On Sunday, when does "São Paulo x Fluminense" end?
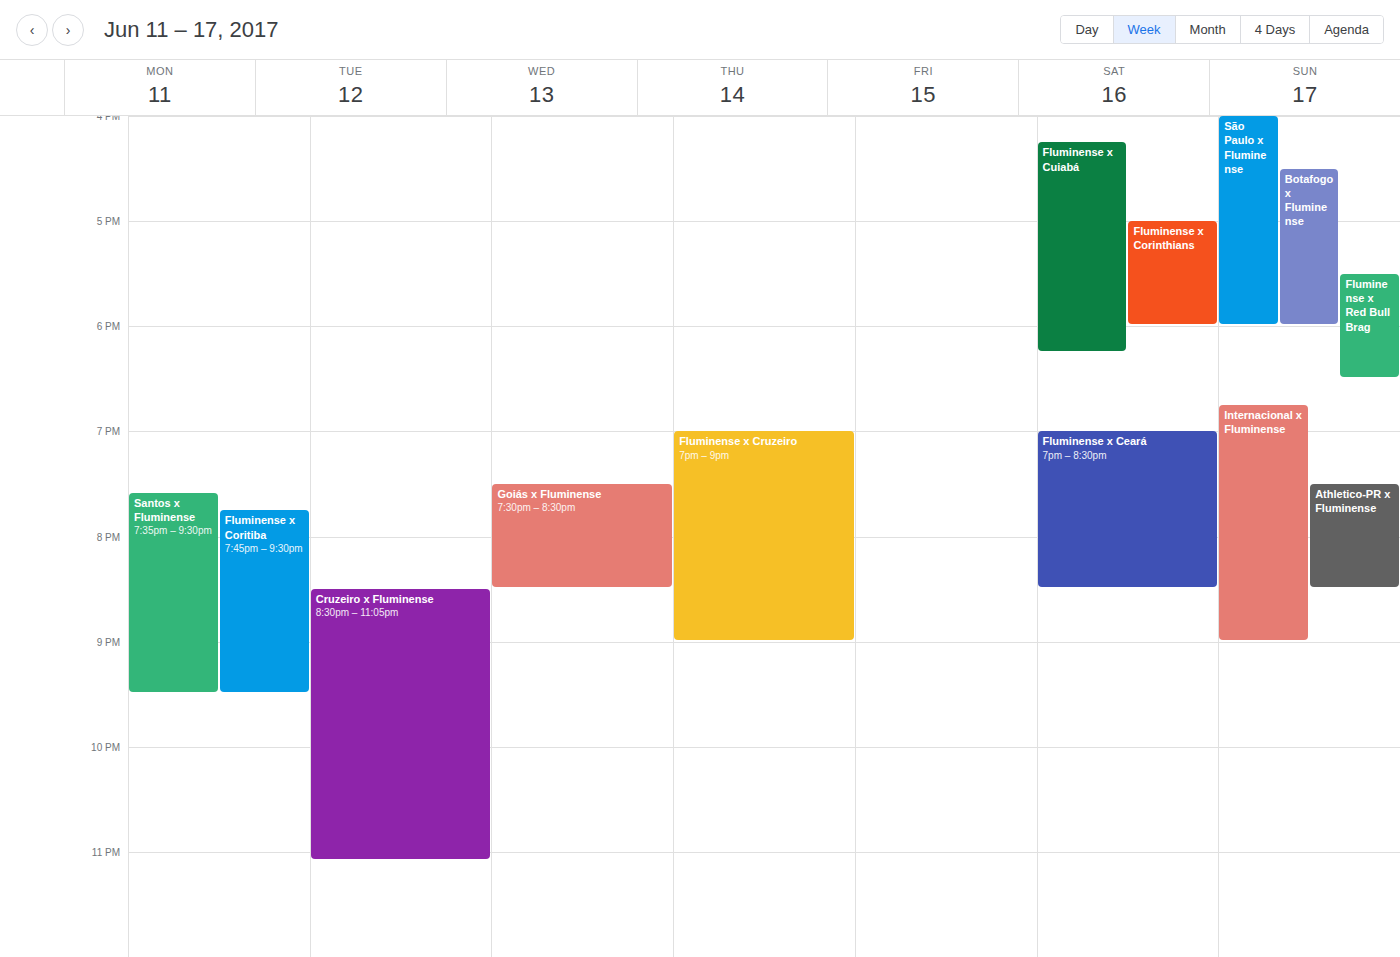
6:00 PM